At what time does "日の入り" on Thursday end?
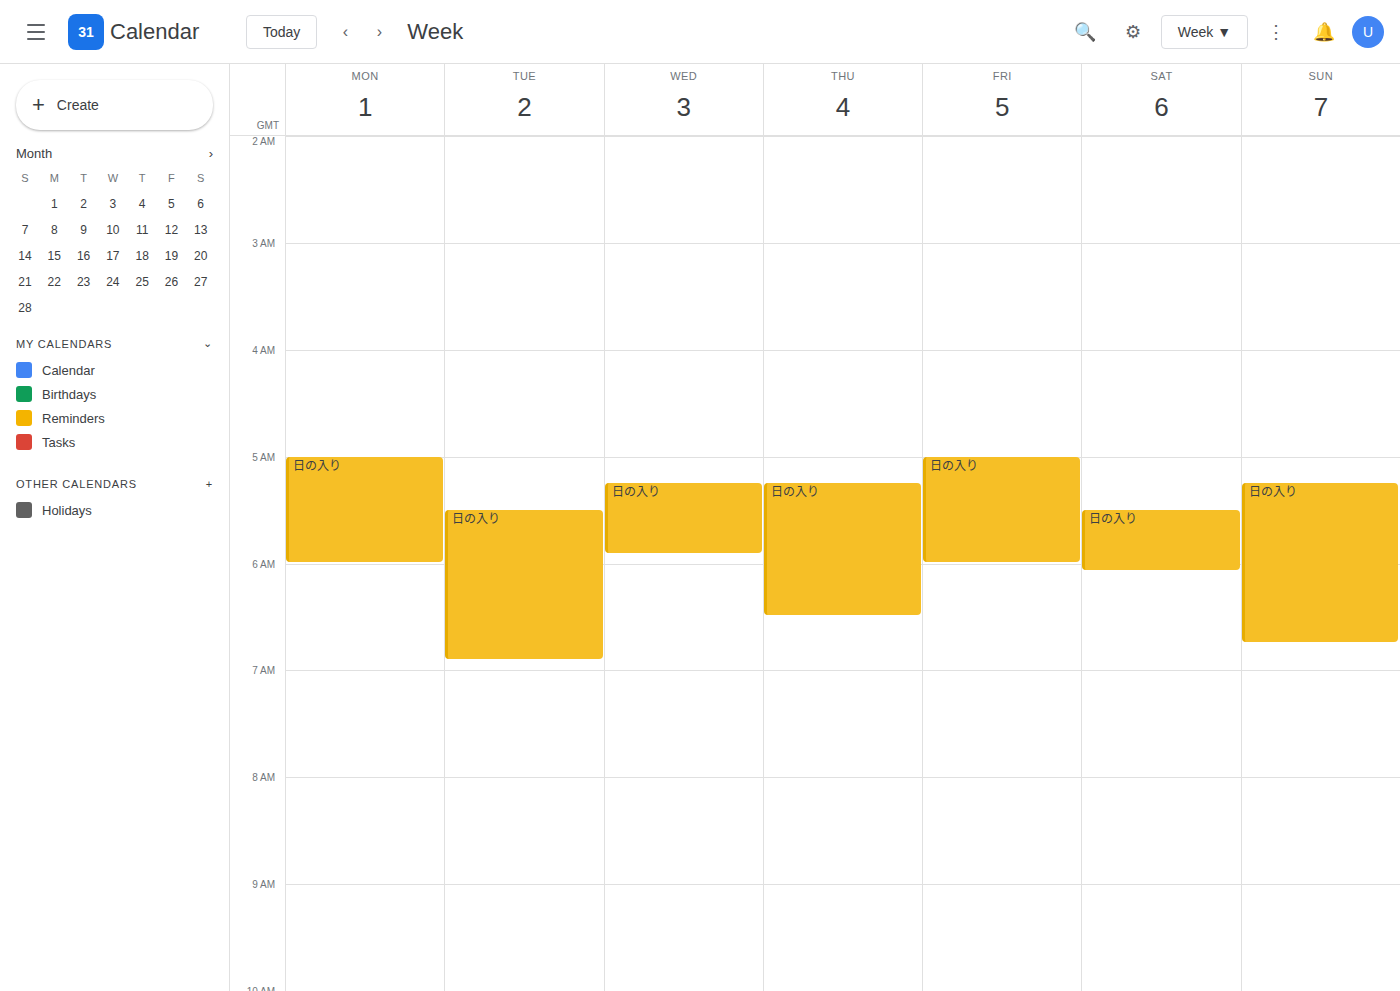
6:30 AM